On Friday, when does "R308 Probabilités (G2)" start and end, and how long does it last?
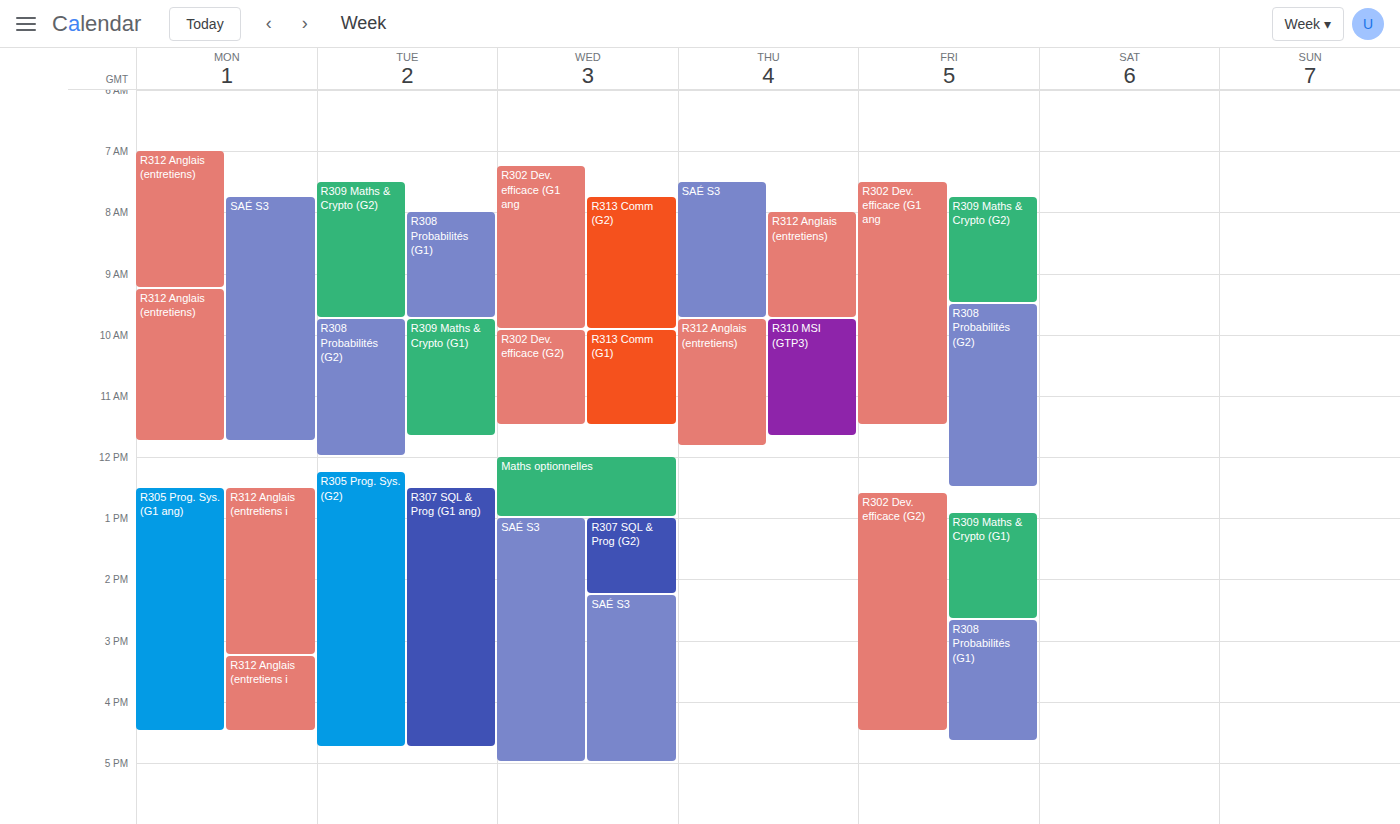
9:30 AM to 12:30 PM, 3 hours